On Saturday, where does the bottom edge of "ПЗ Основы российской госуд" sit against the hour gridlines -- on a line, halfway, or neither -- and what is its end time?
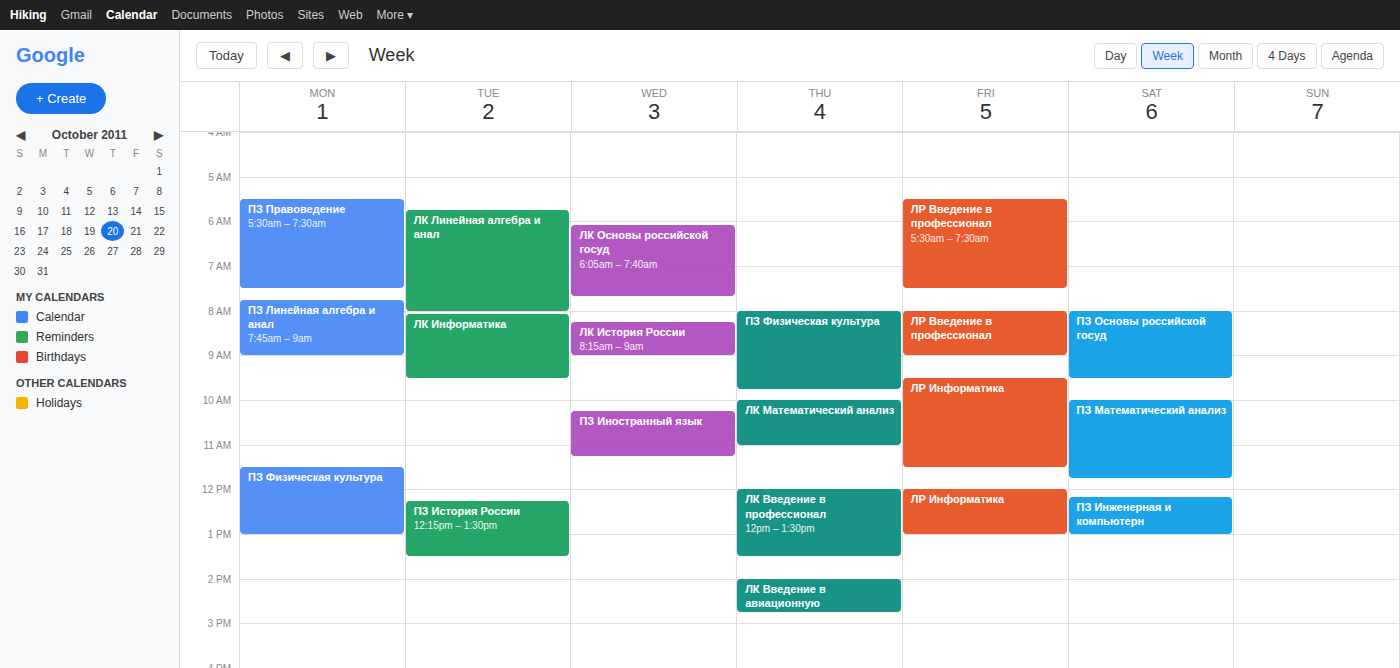
9:30 AM -- halfway between the 9 AM and 10 AM lines.